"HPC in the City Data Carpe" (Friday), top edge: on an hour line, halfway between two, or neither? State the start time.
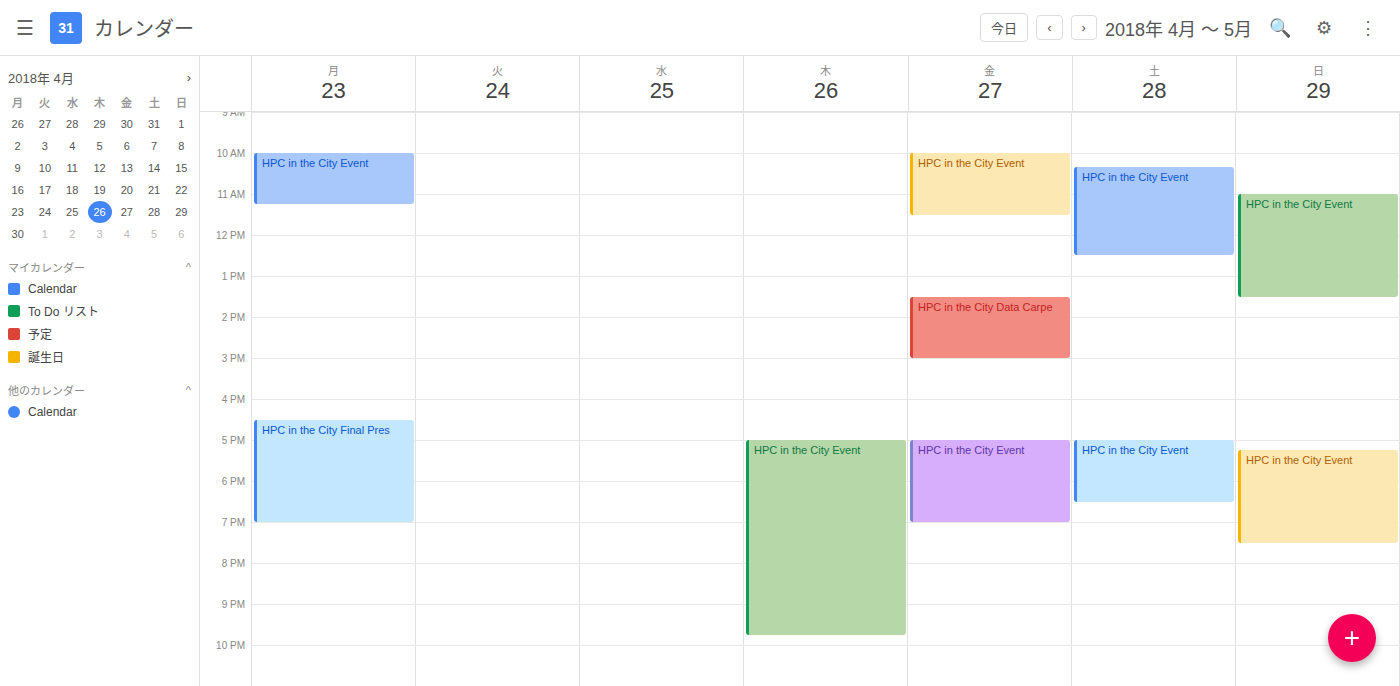
1:30 PM -- halfway between the 1 PM and 2 PM lines.